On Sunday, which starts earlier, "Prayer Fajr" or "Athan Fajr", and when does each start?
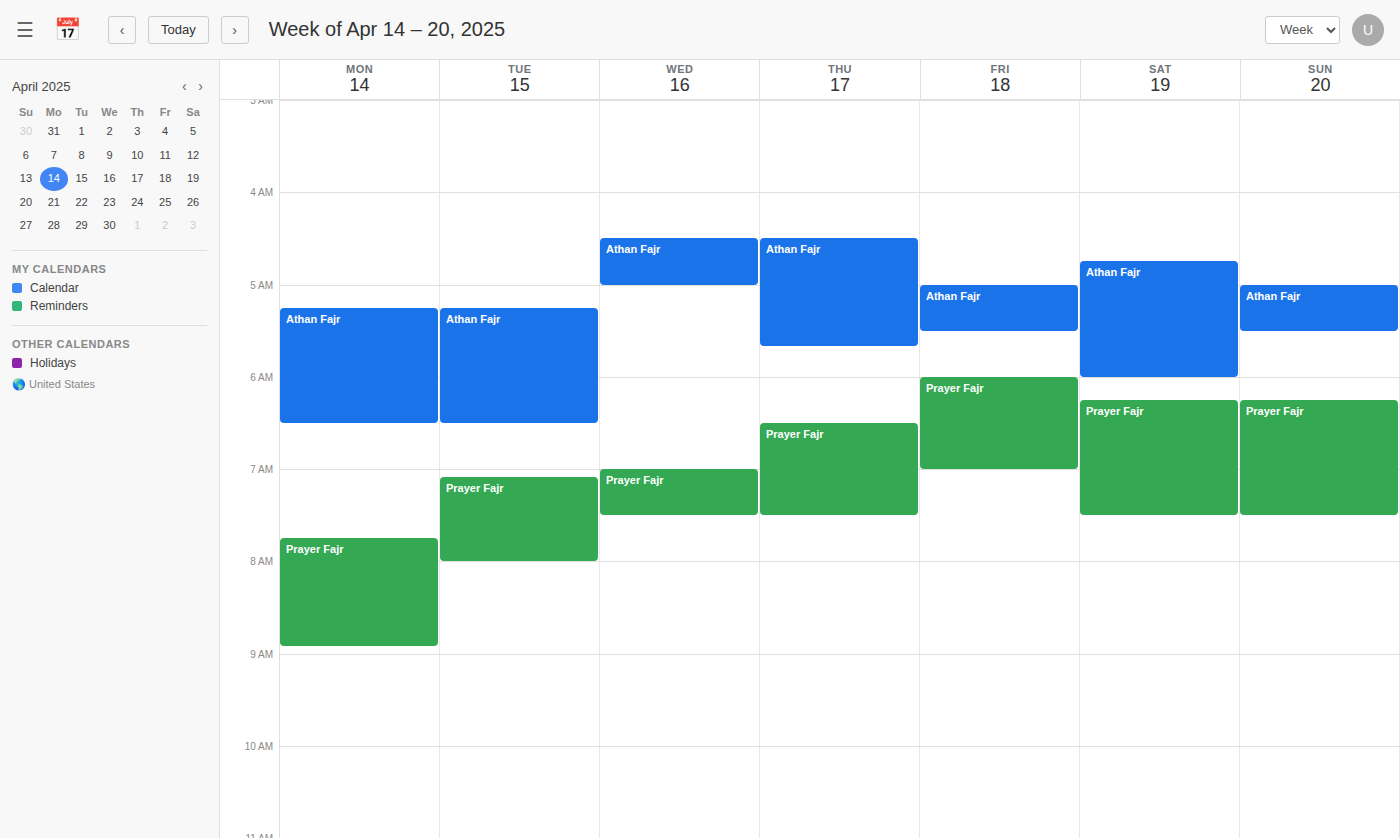
"Athan Fajr" 5:00 AM; "Prayer Fajr" 6:15 AM.